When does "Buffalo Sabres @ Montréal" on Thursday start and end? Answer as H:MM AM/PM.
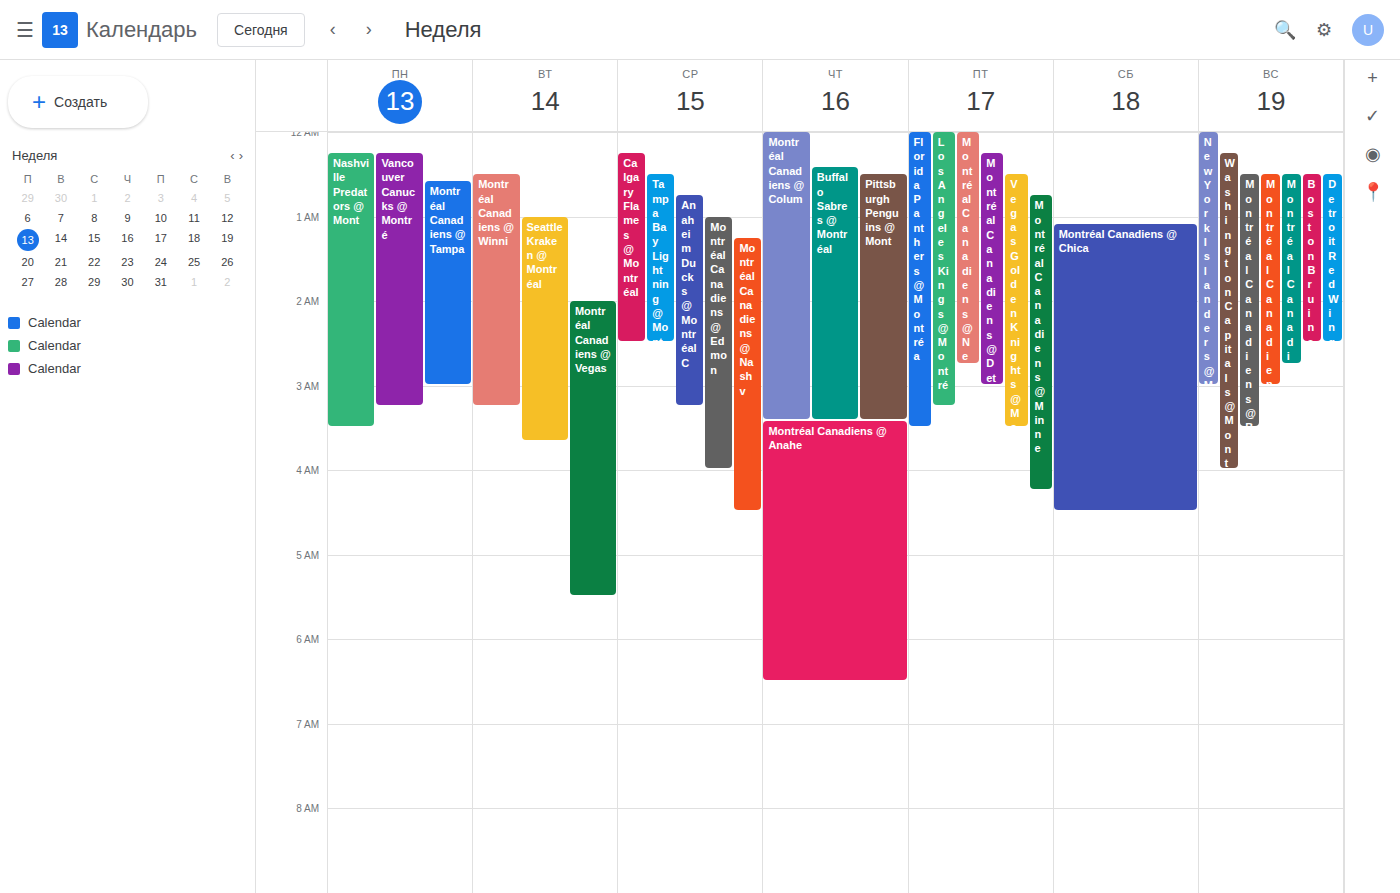
12:25 AM to 3:25 AM